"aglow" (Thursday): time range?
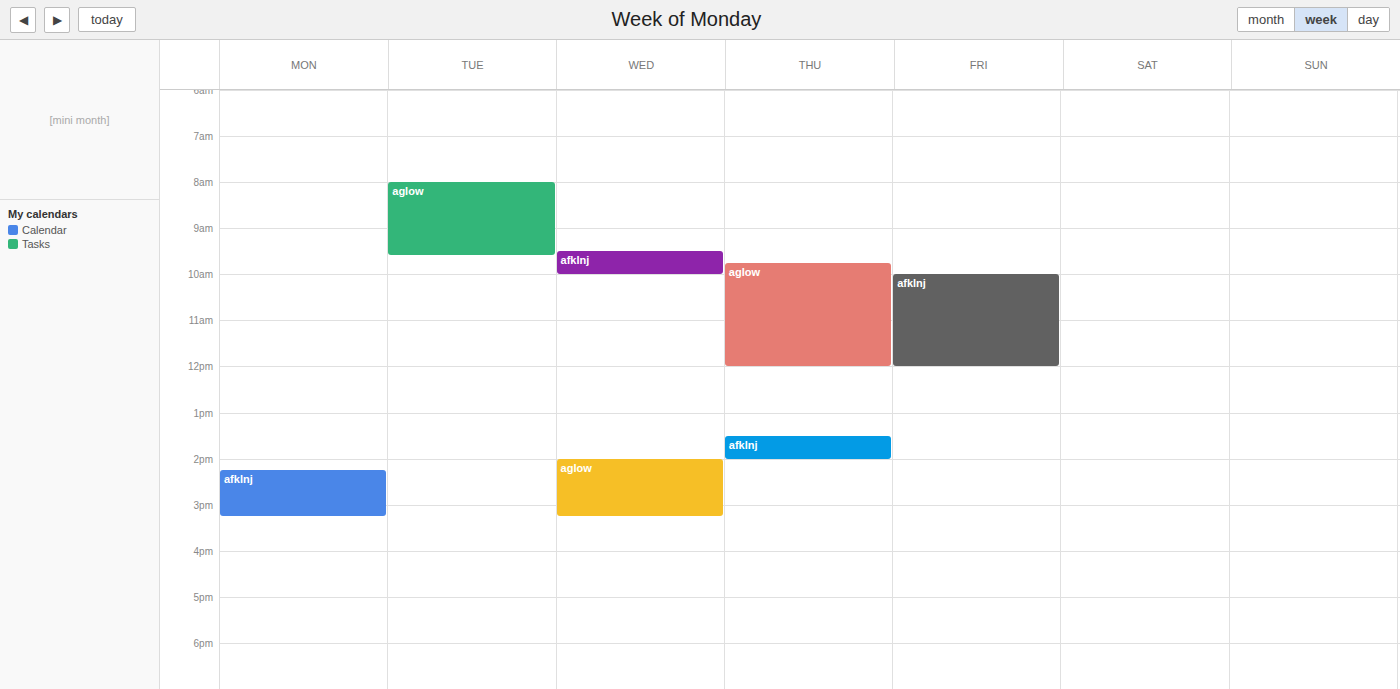
9:45 AM to 12:00 PM